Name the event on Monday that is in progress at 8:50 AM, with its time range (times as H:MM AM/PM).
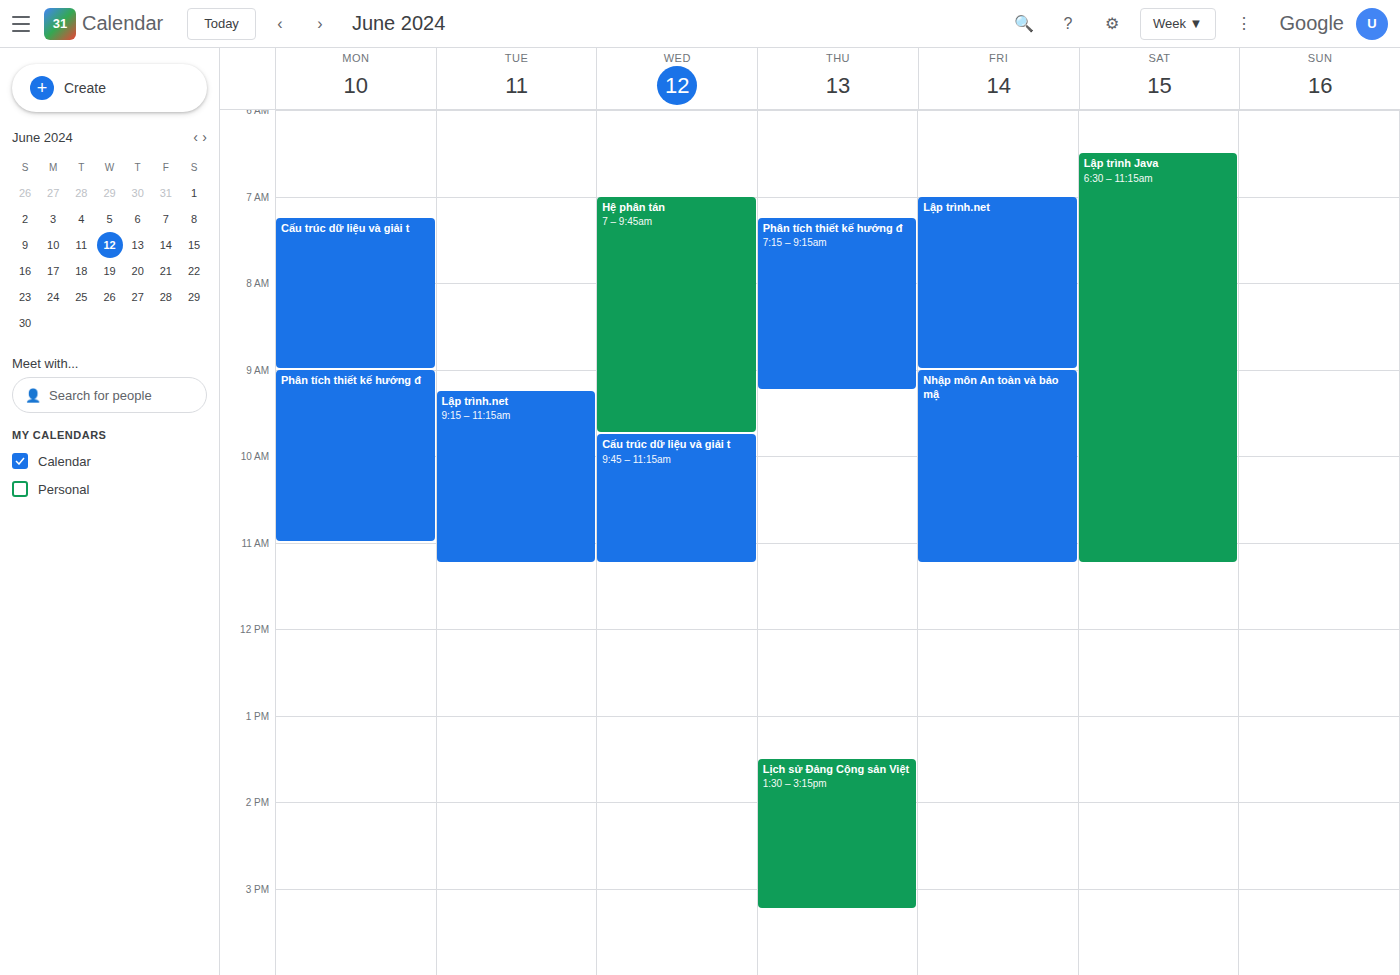
"Cấu trúc dữ liệu và giải t", 7:15 AM to 9:00 AM